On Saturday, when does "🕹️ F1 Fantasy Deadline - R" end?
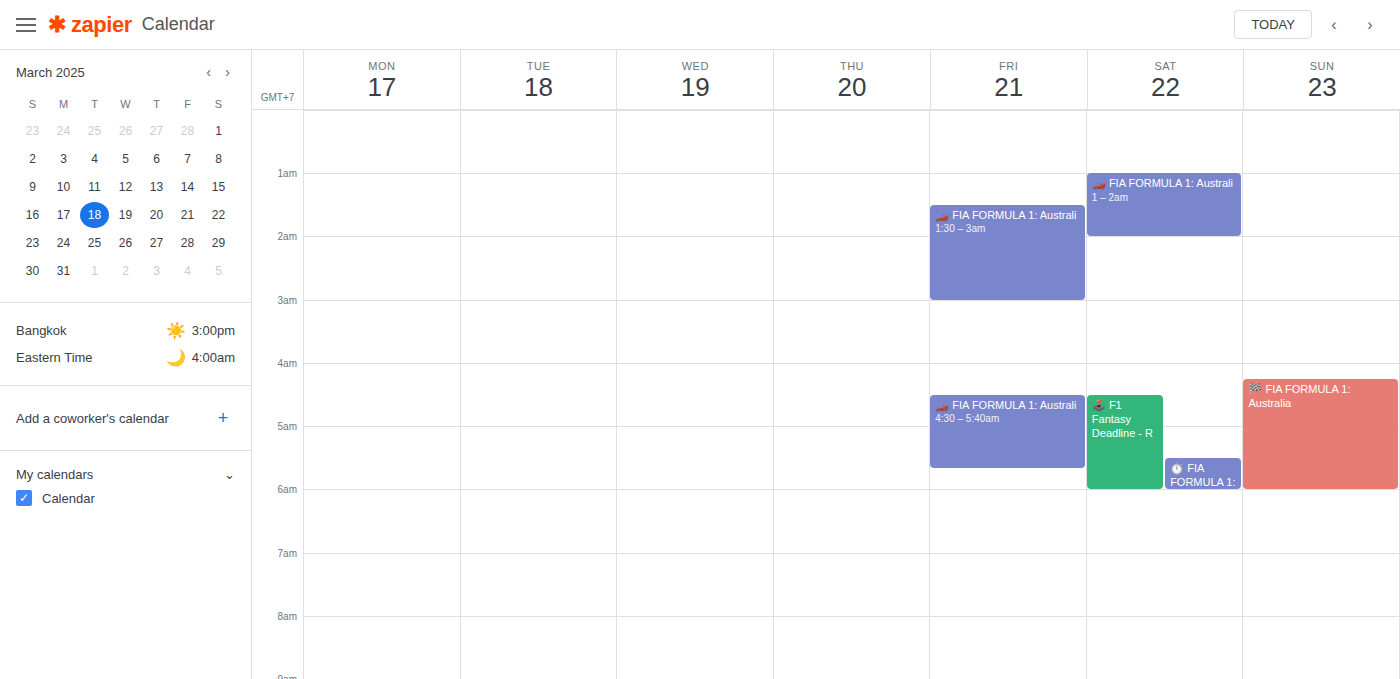
6:00 AM